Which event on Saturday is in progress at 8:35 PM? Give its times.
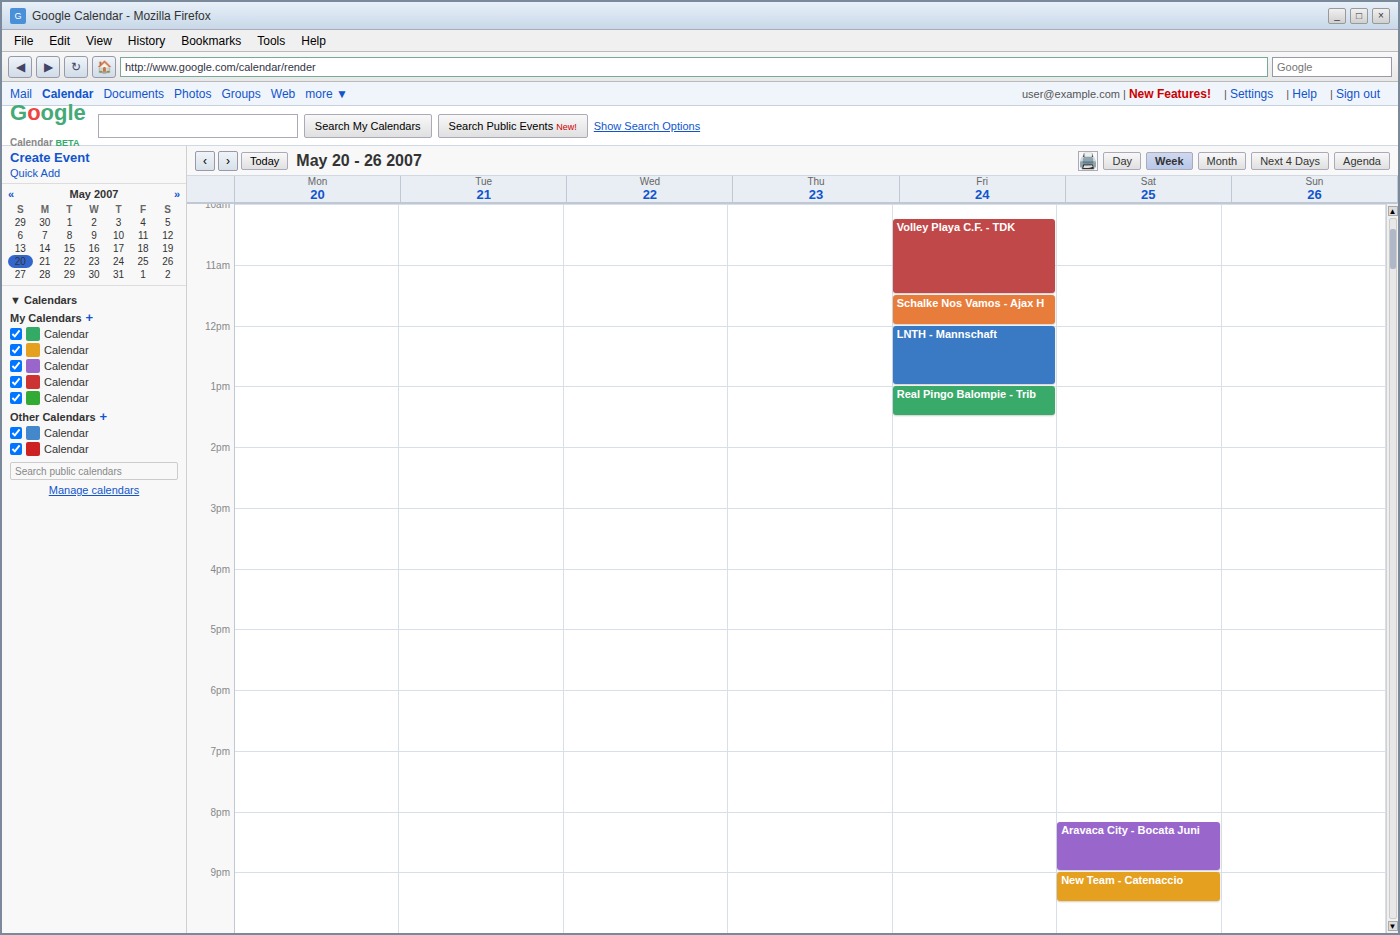
"Aravaca City - Bocata Juni", 8:10 PM to 9:00 PM